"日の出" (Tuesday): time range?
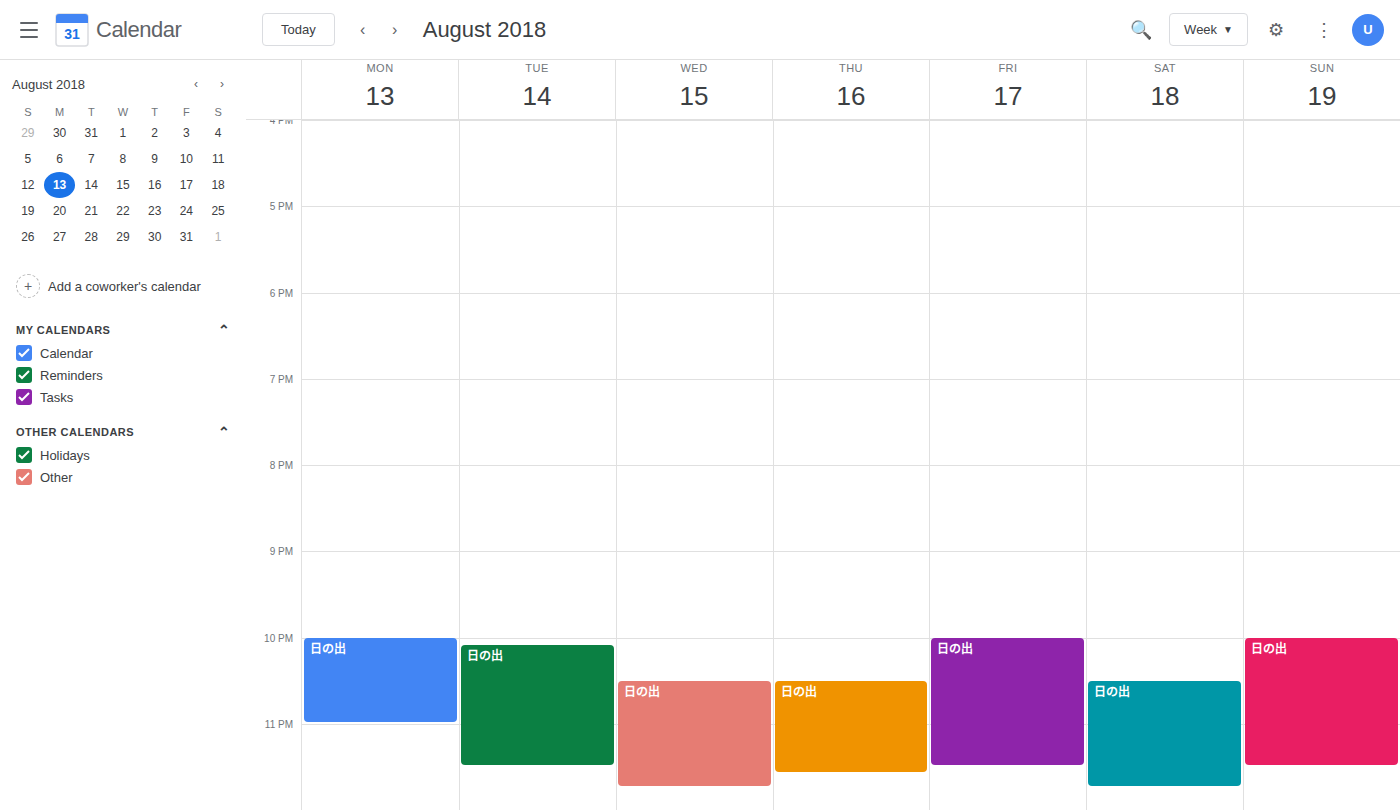
10:05 PM to 11:30 PM